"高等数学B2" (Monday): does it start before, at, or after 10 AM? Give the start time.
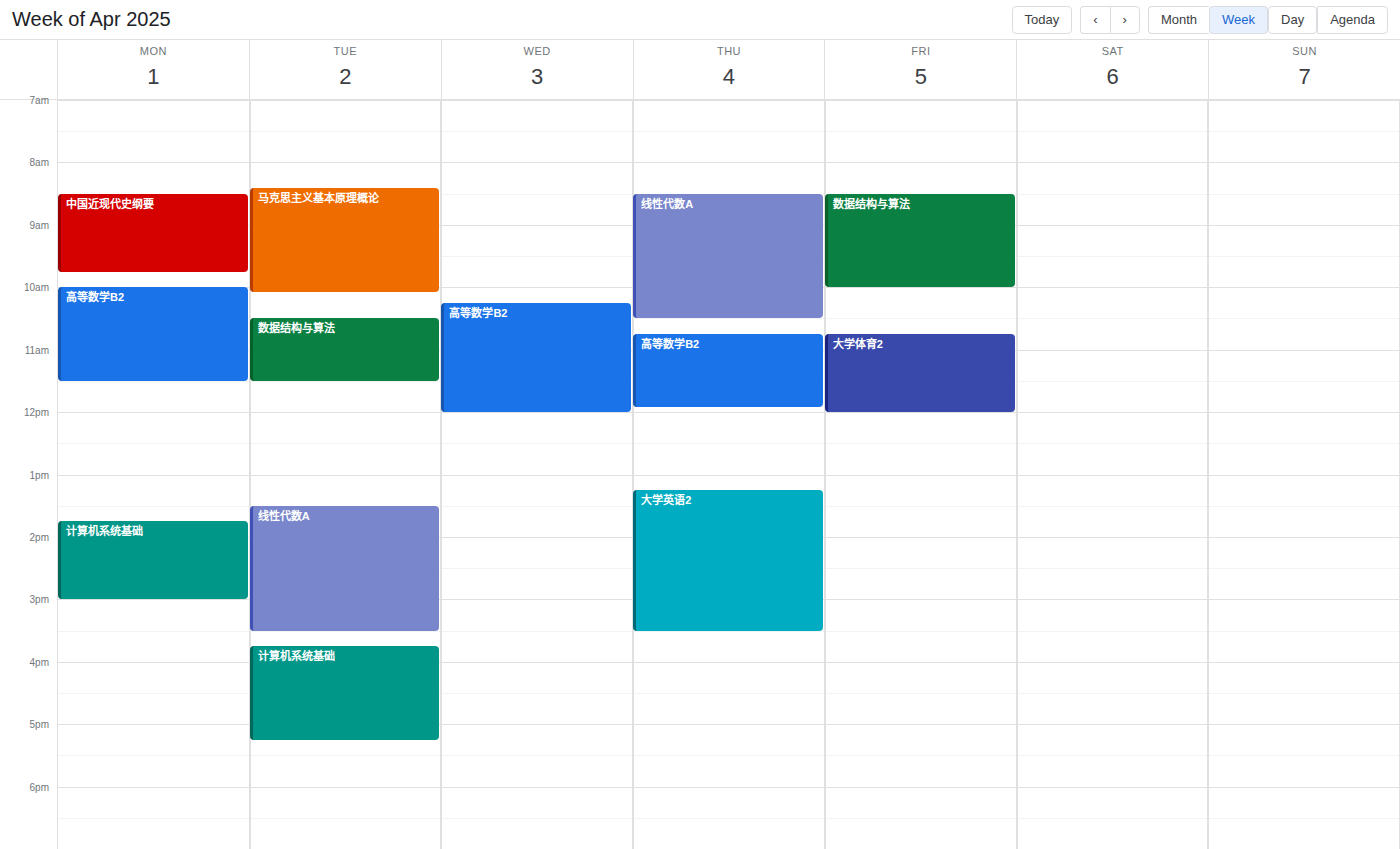
10:00 AM -- exactly at 10 AM, on the 10 AM line.